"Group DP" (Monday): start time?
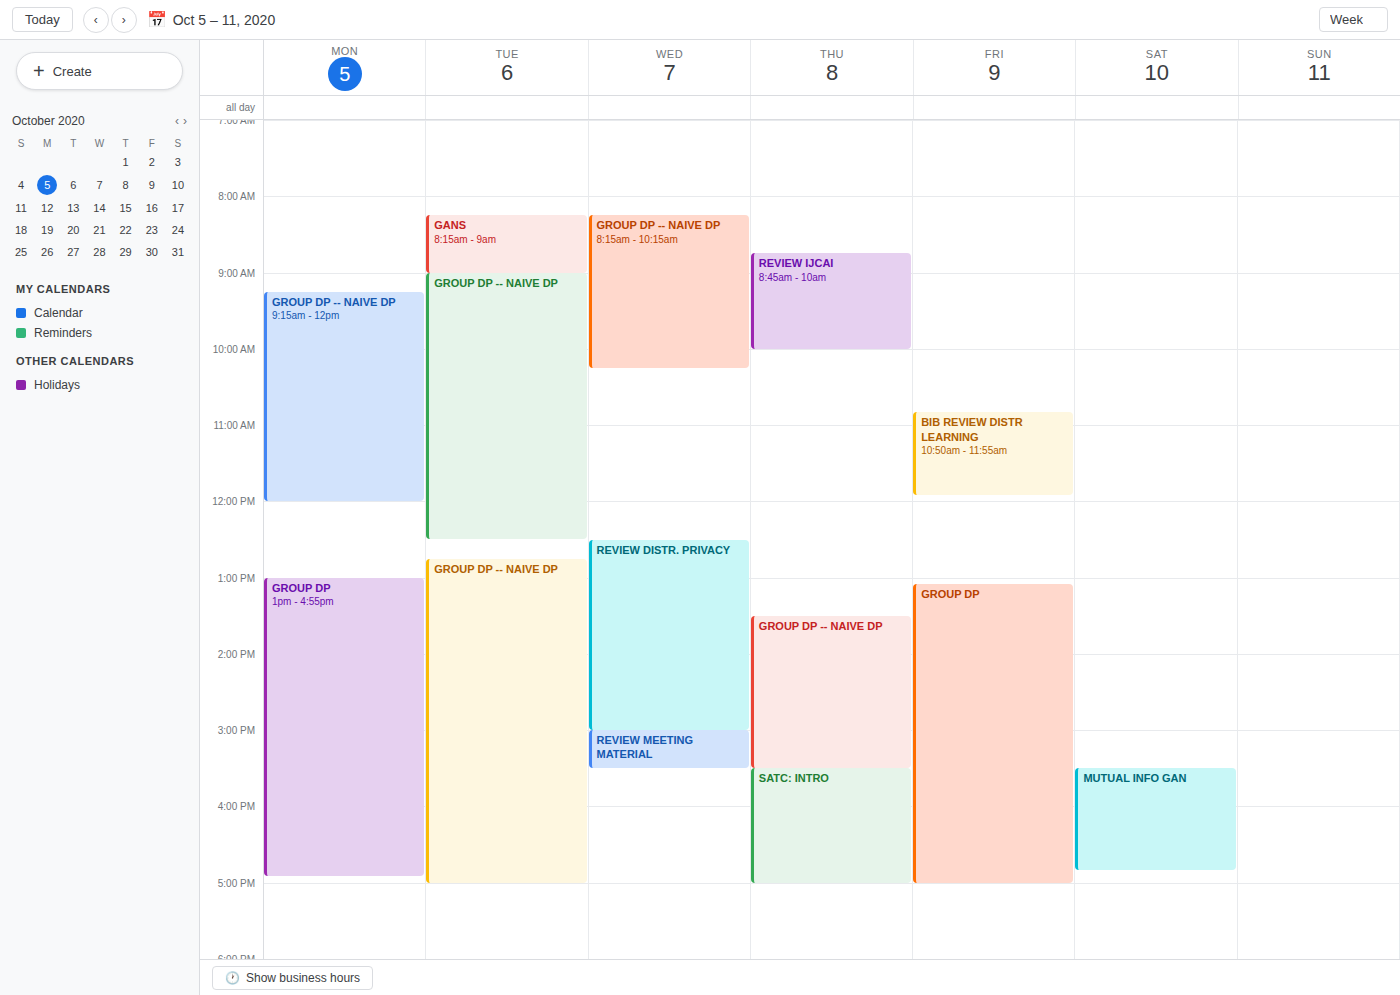
1:00 PM